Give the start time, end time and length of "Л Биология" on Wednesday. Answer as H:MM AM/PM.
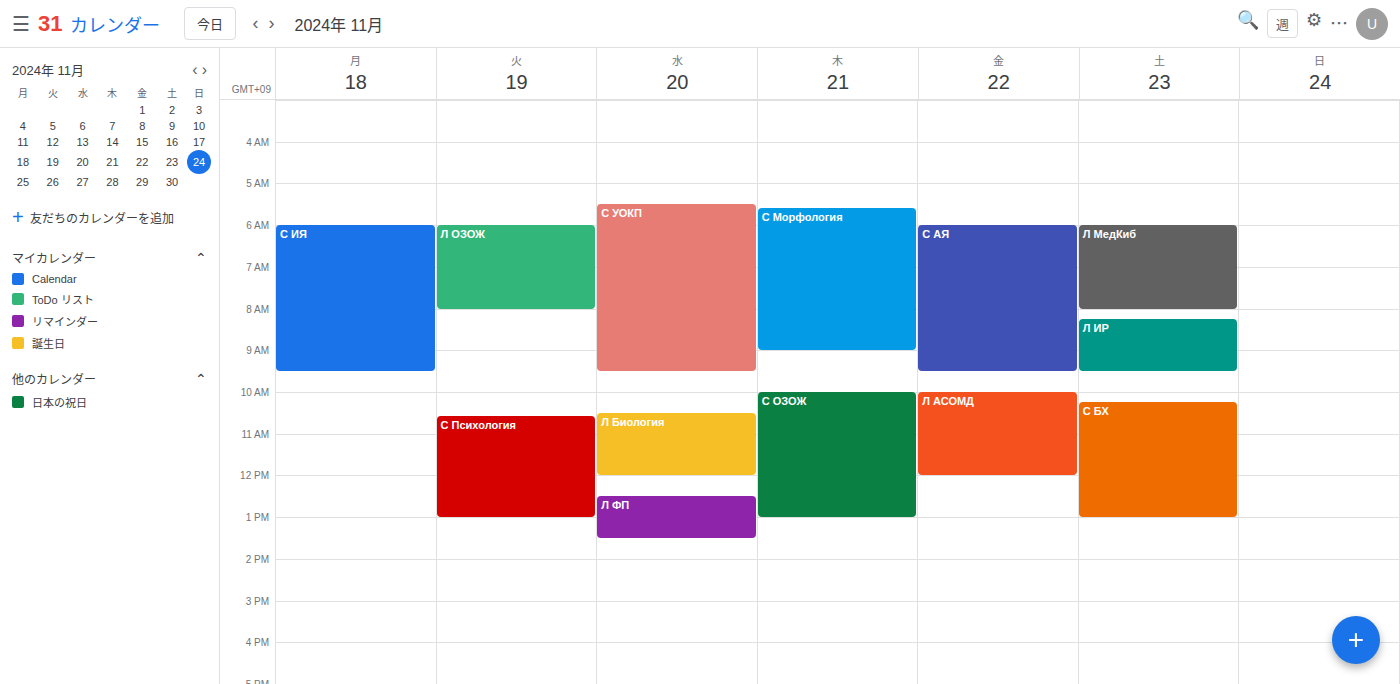
10:30 AM to 12:00 PM, 1 hour 30 minutes